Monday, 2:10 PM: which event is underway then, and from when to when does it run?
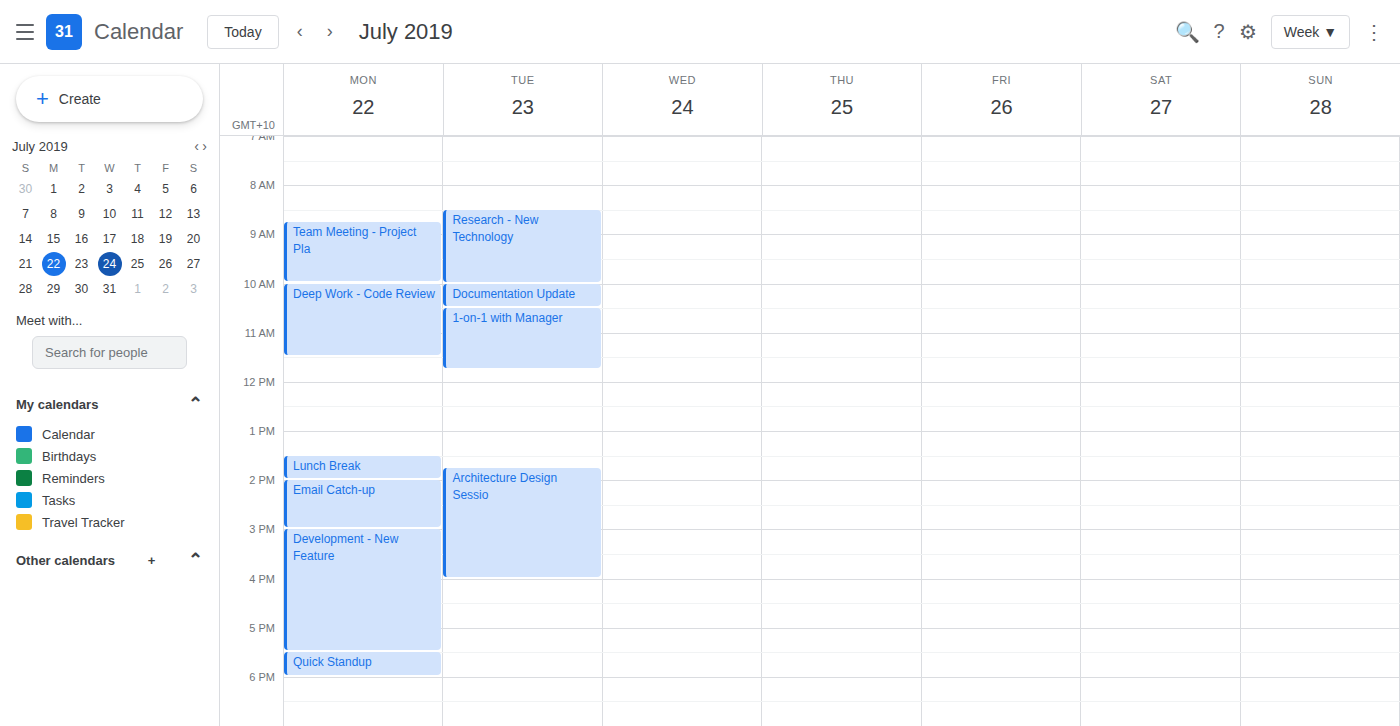
"Email Catch-up", 2:00 PM to 3:00 PM